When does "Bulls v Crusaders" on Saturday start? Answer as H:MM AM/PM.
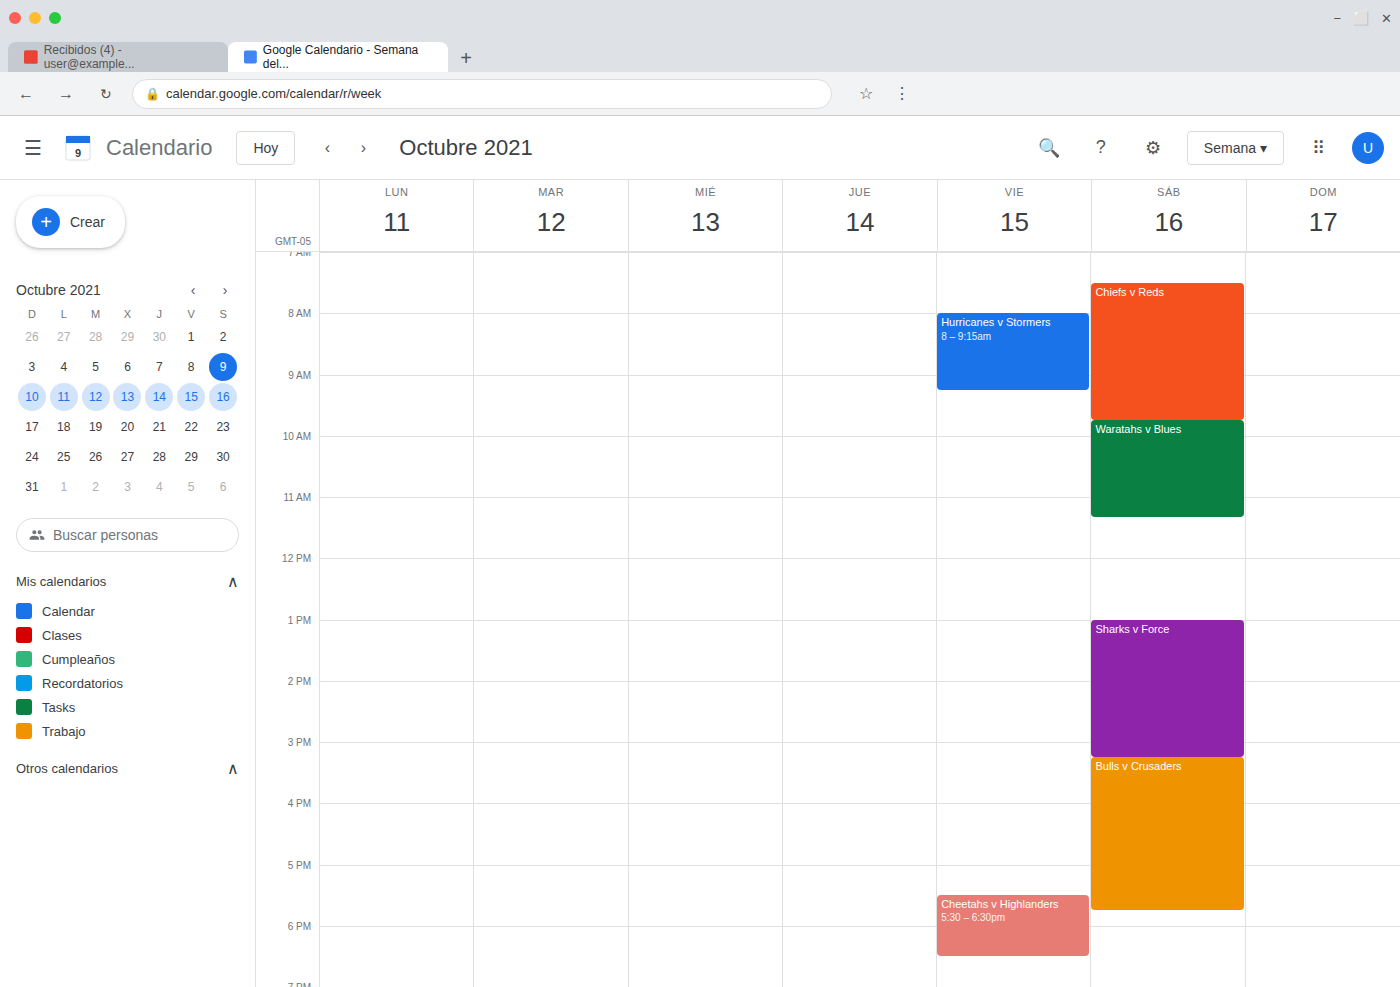
3:15 PM